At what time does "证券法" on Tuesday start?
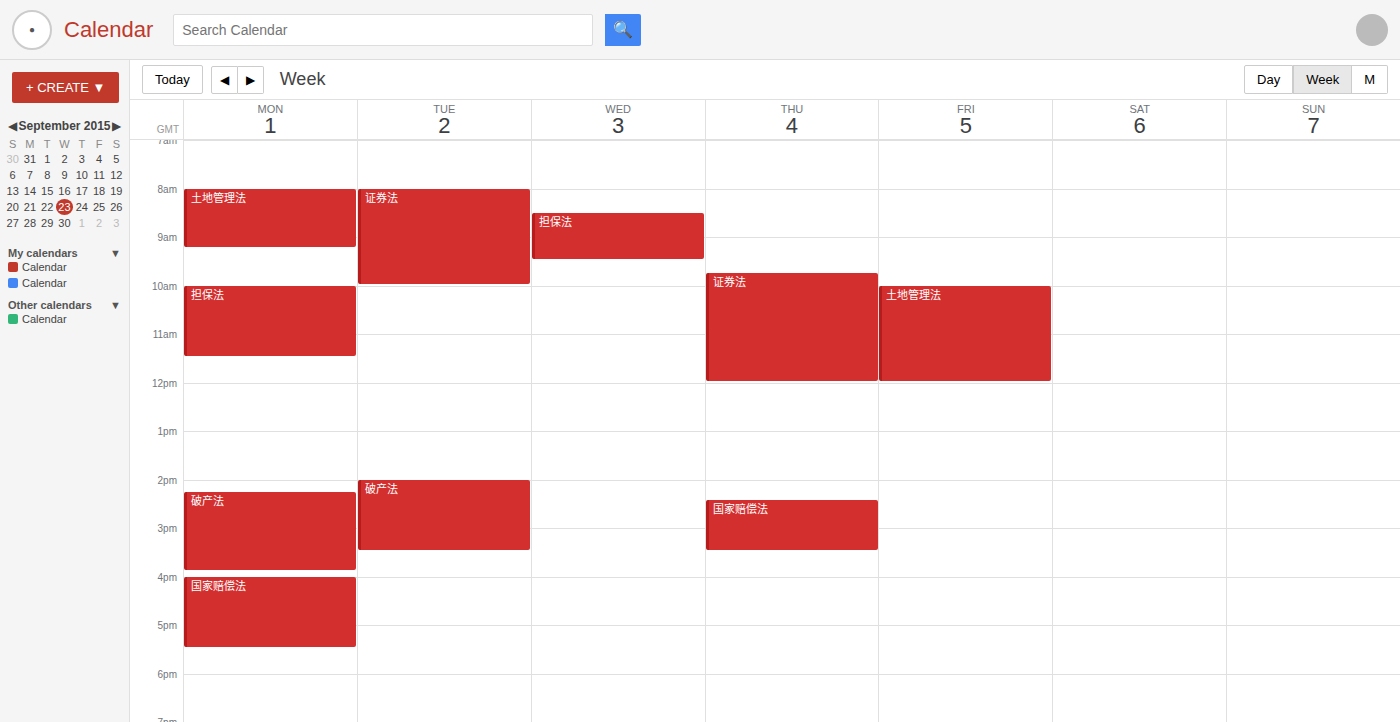
8:00 AM